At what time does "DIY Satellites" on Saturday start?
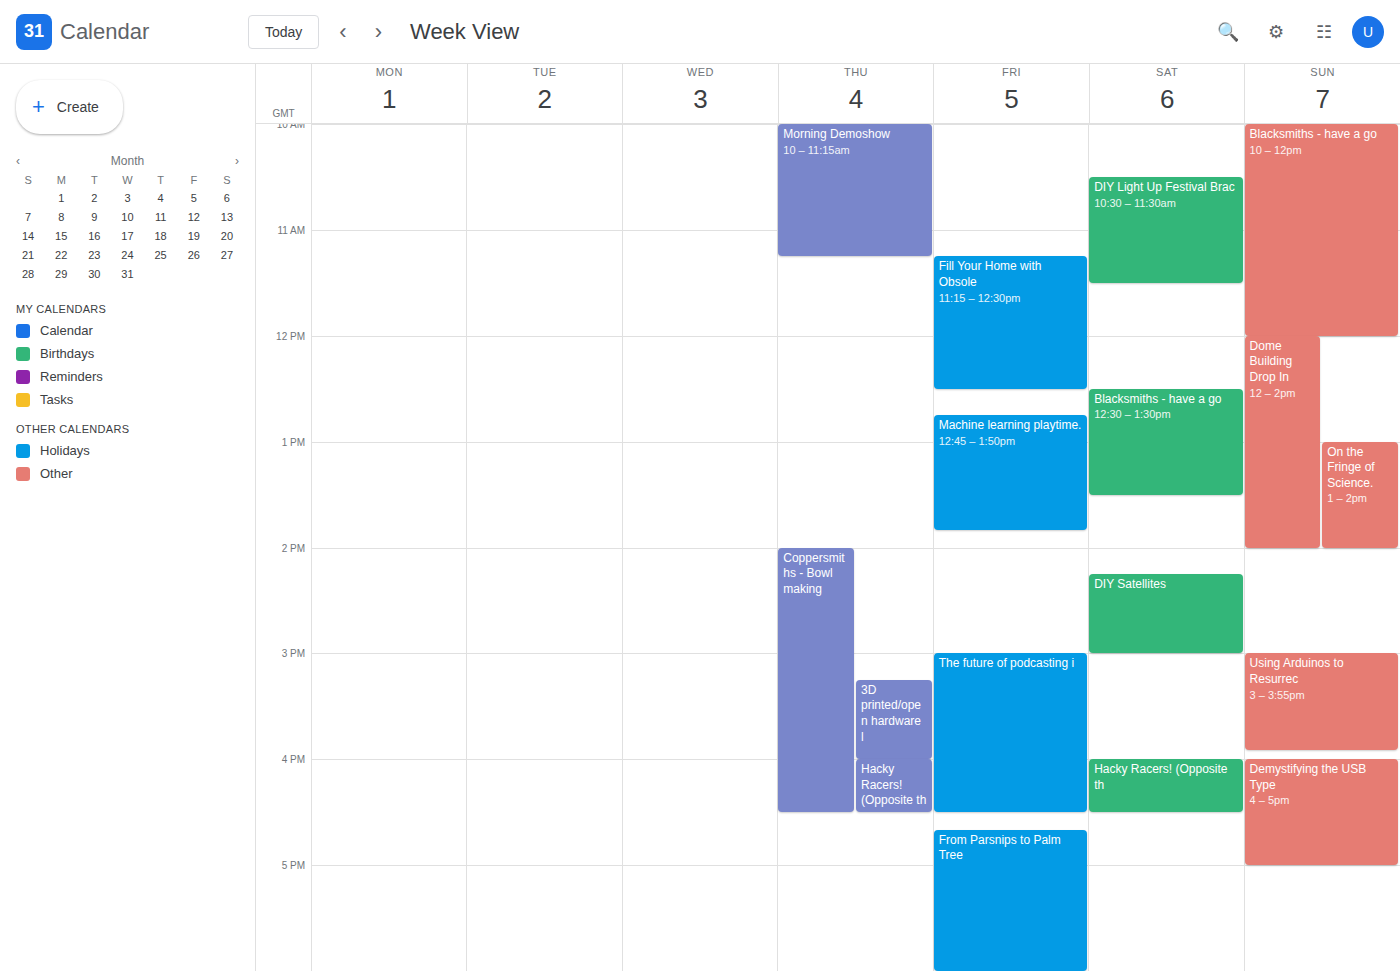
2:15 PM